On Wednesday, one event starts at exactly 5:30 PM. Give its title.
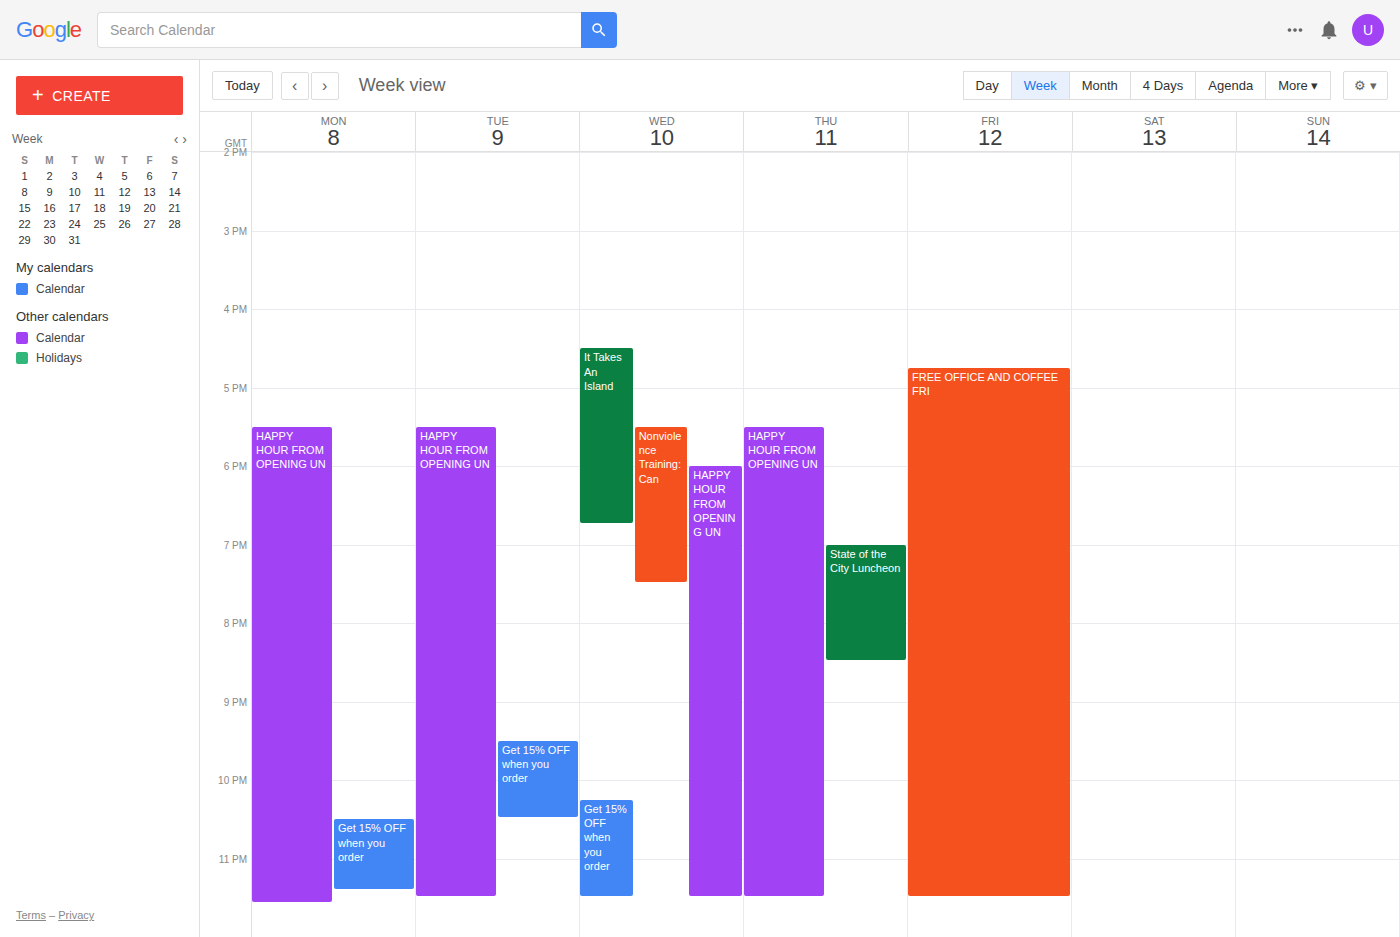
"Nonviolence Training: Can"